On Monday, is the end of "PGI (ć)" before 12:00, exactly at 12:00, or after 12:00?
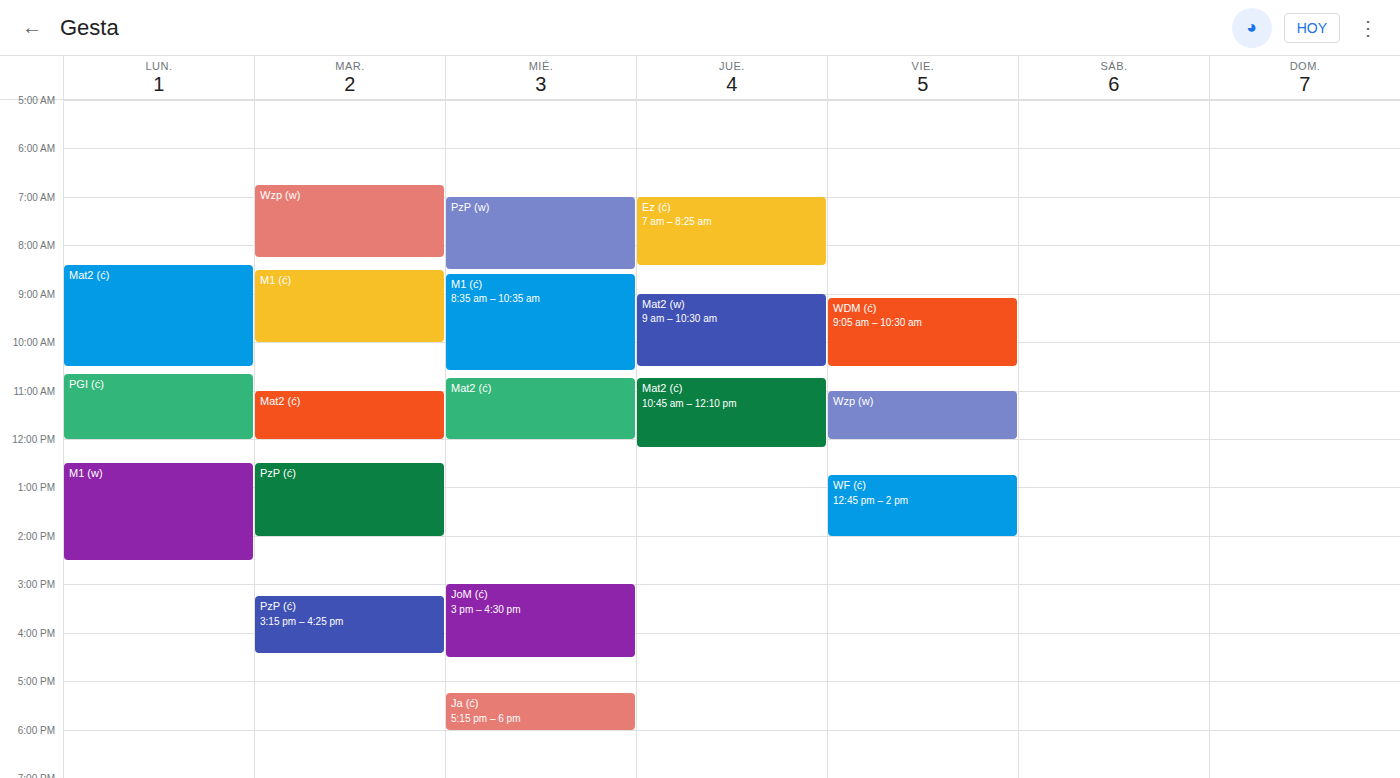
12:00 -- exactly at 12:00, on the 12:00 line.